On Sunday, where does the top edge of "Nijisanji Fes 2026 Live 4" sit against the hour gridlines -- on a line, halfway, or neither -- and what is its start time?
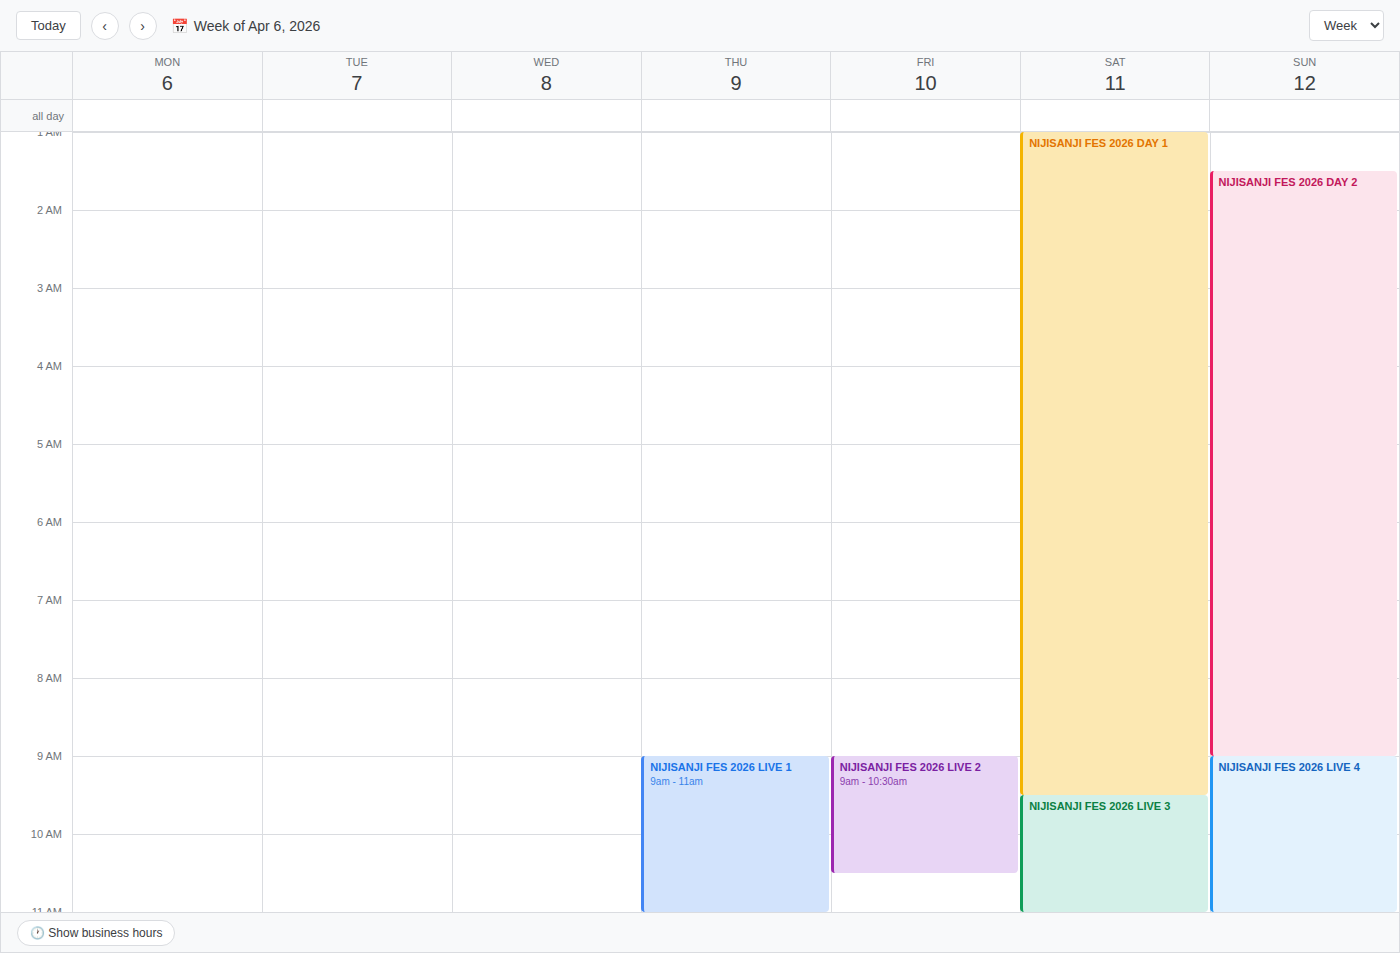
9:00 AM -- exactly on the 9 AM line.